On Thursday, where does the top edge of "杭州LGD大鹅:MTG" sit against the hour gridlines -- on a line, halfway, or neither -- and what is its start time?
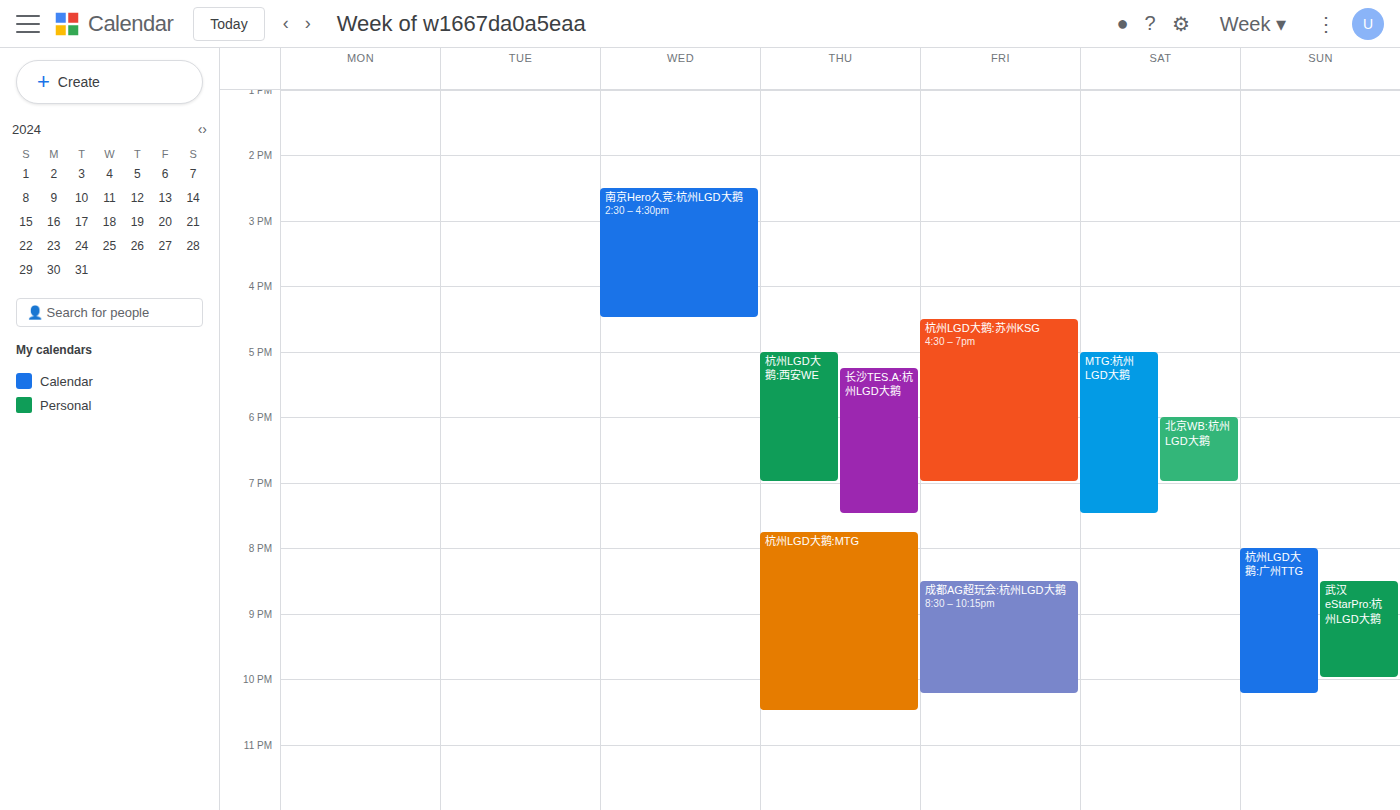
7:45 PM -- neither: three quarters of the way from the 7 PM line to the 8 PM line.